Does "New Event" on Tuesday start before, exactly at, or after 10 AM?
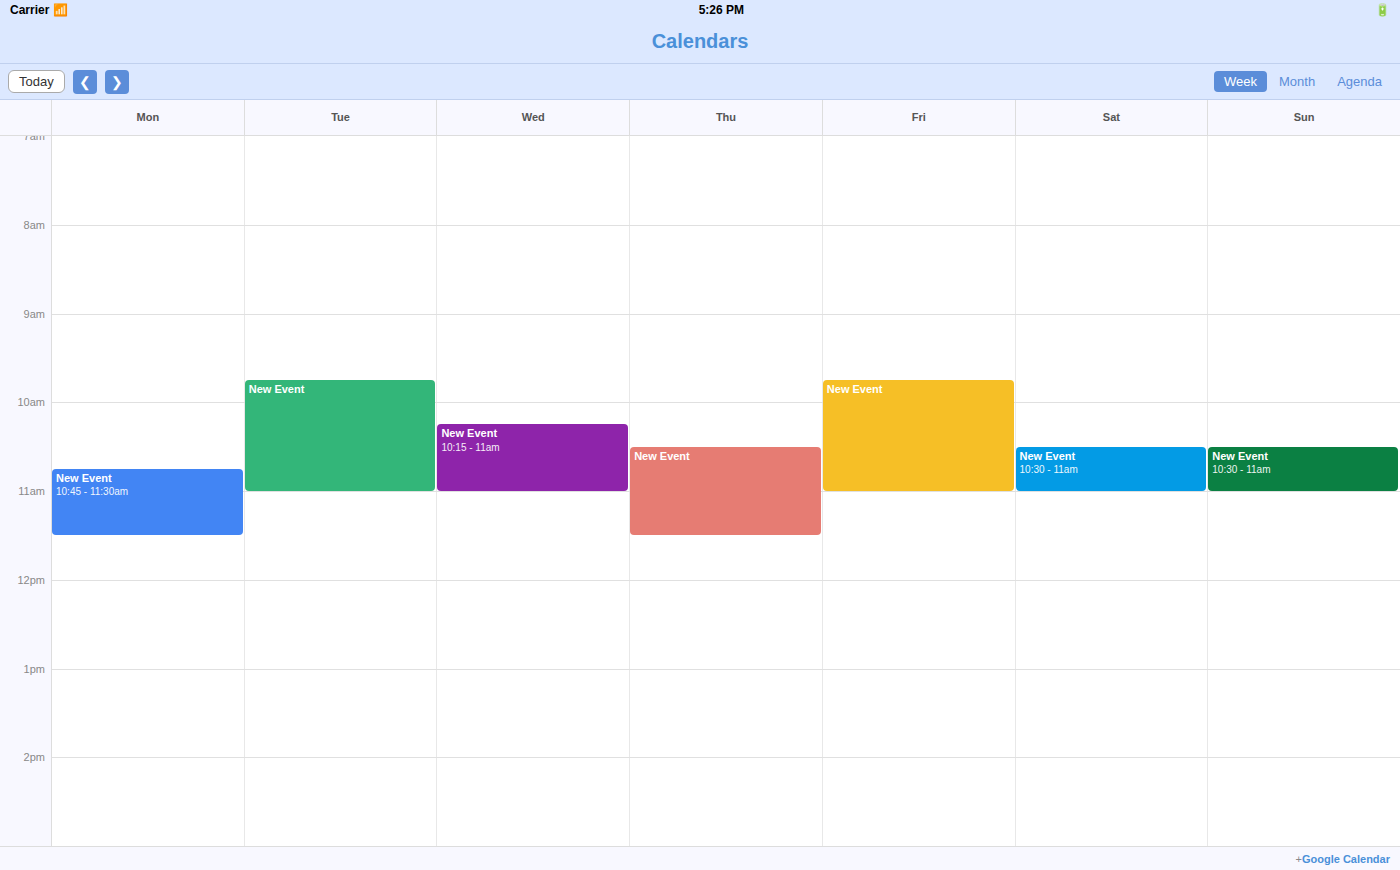
9:45 AM -- before 10 AM, 15 minutes above the 10 AM line.